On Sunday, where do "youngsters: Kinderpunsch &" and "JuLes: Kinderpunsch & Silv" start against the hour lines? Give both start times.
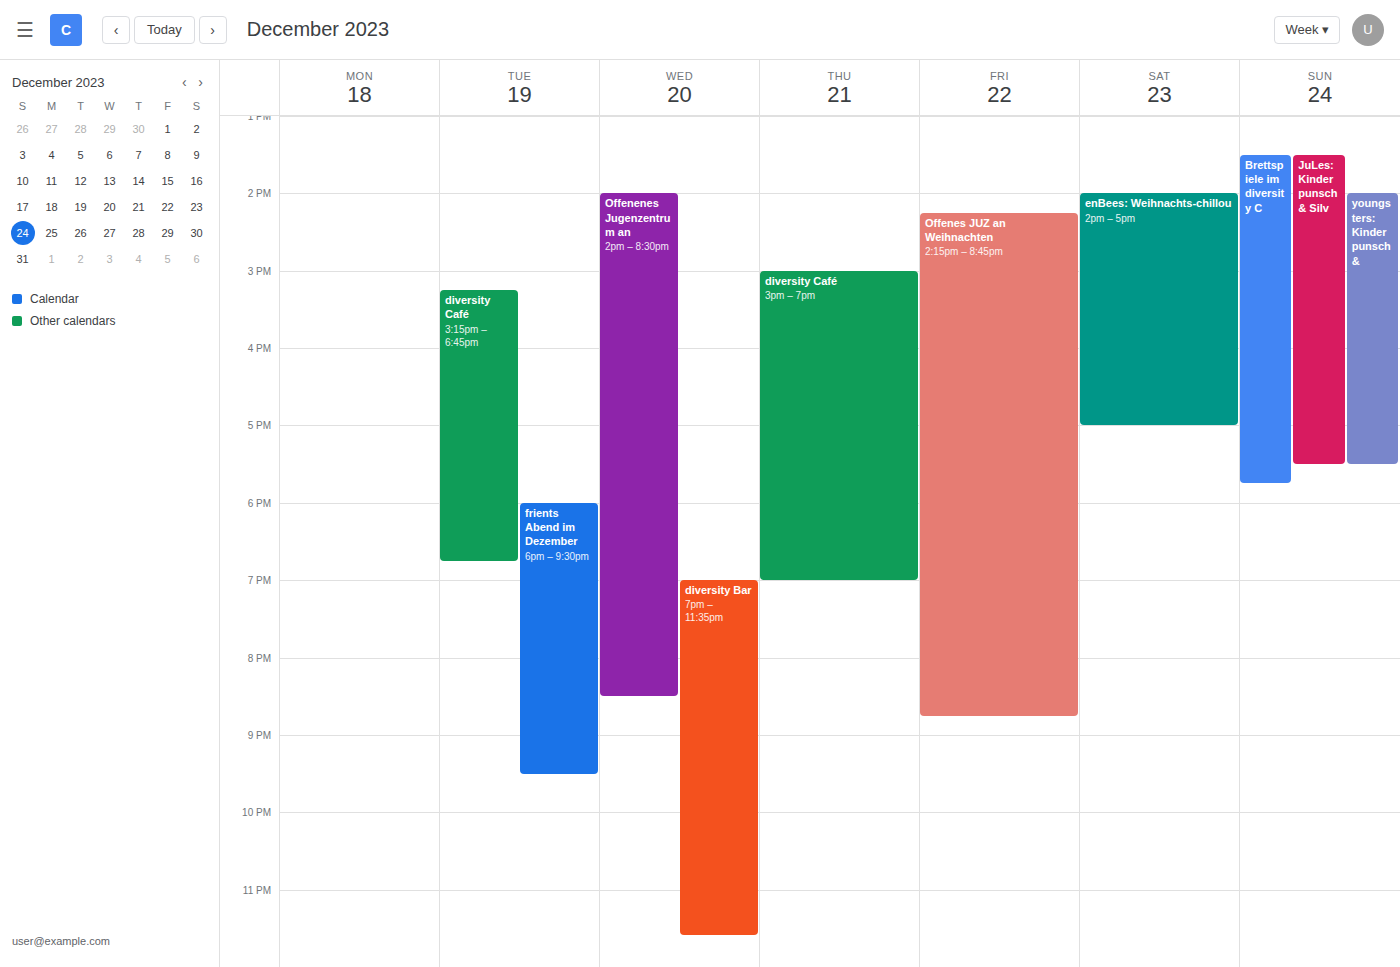
"youngsters: Kinderpunsch &": 2:00 PM, exactly on the 2 PM line. "JuLes: Kinderpunsch & Silv": 1:30 PM, halfway between the 1 PM and 2 PM lines.